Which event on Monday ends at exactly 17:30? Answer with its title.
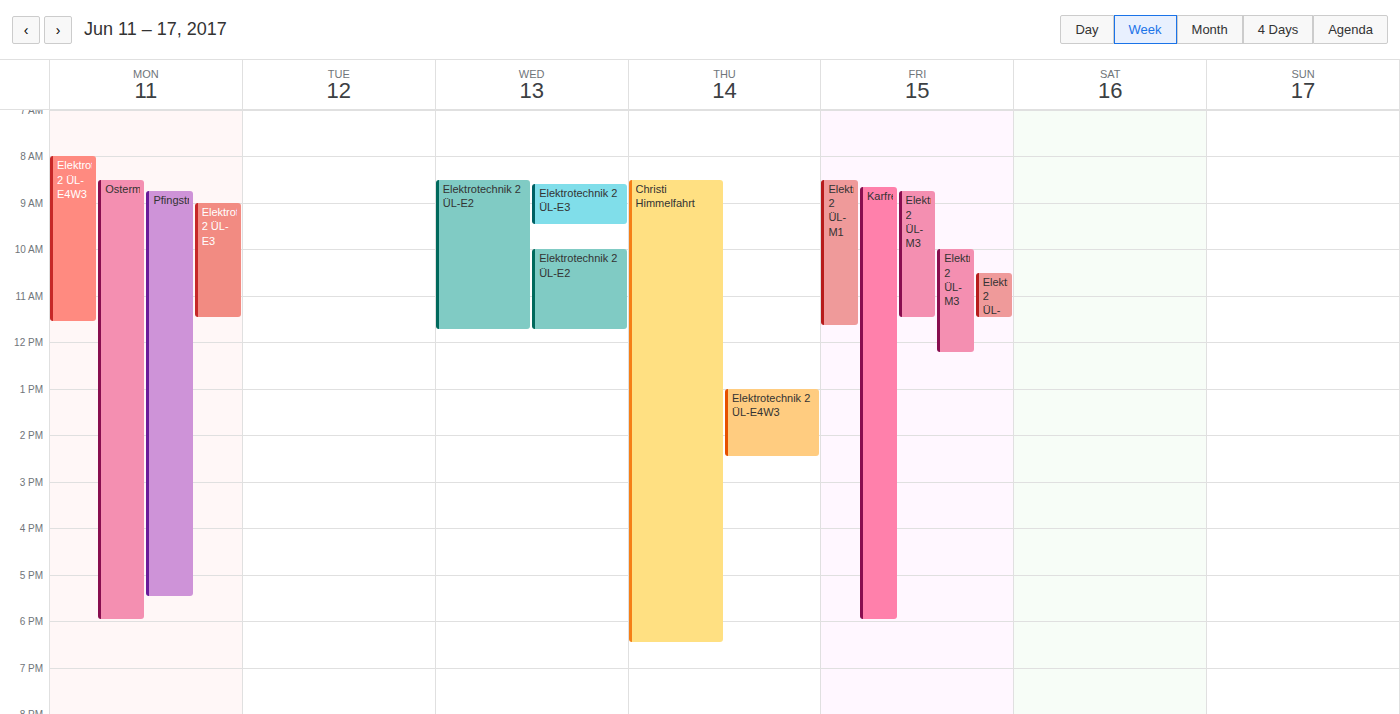
"Pfingstmontag"